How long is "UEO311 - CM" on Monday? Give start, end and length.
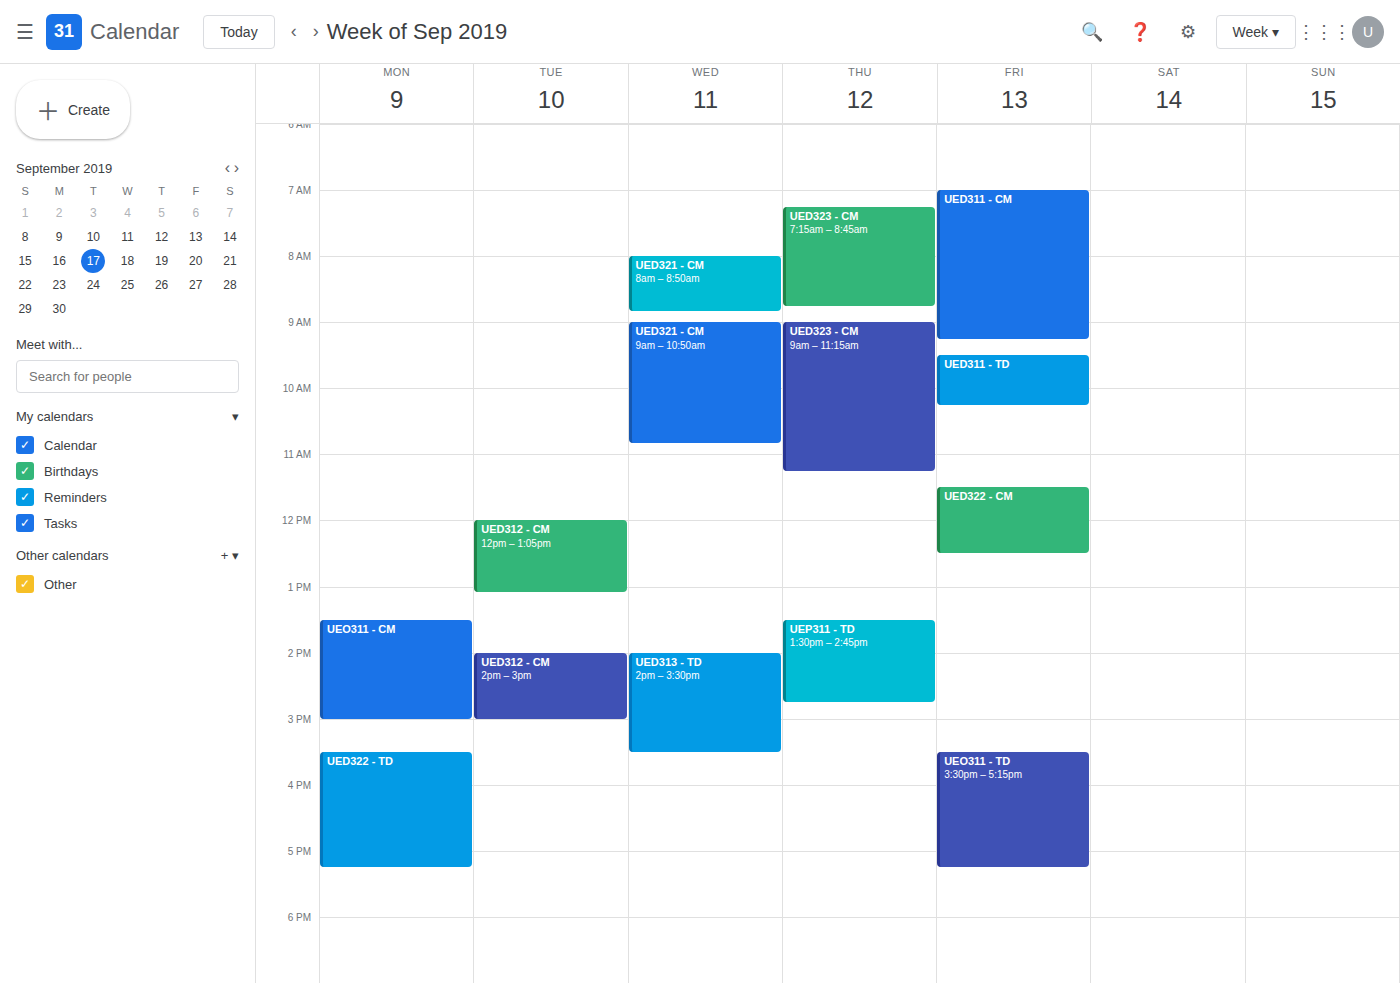
1:30 PM to 3:00 PM, 1 hour 30 minutes